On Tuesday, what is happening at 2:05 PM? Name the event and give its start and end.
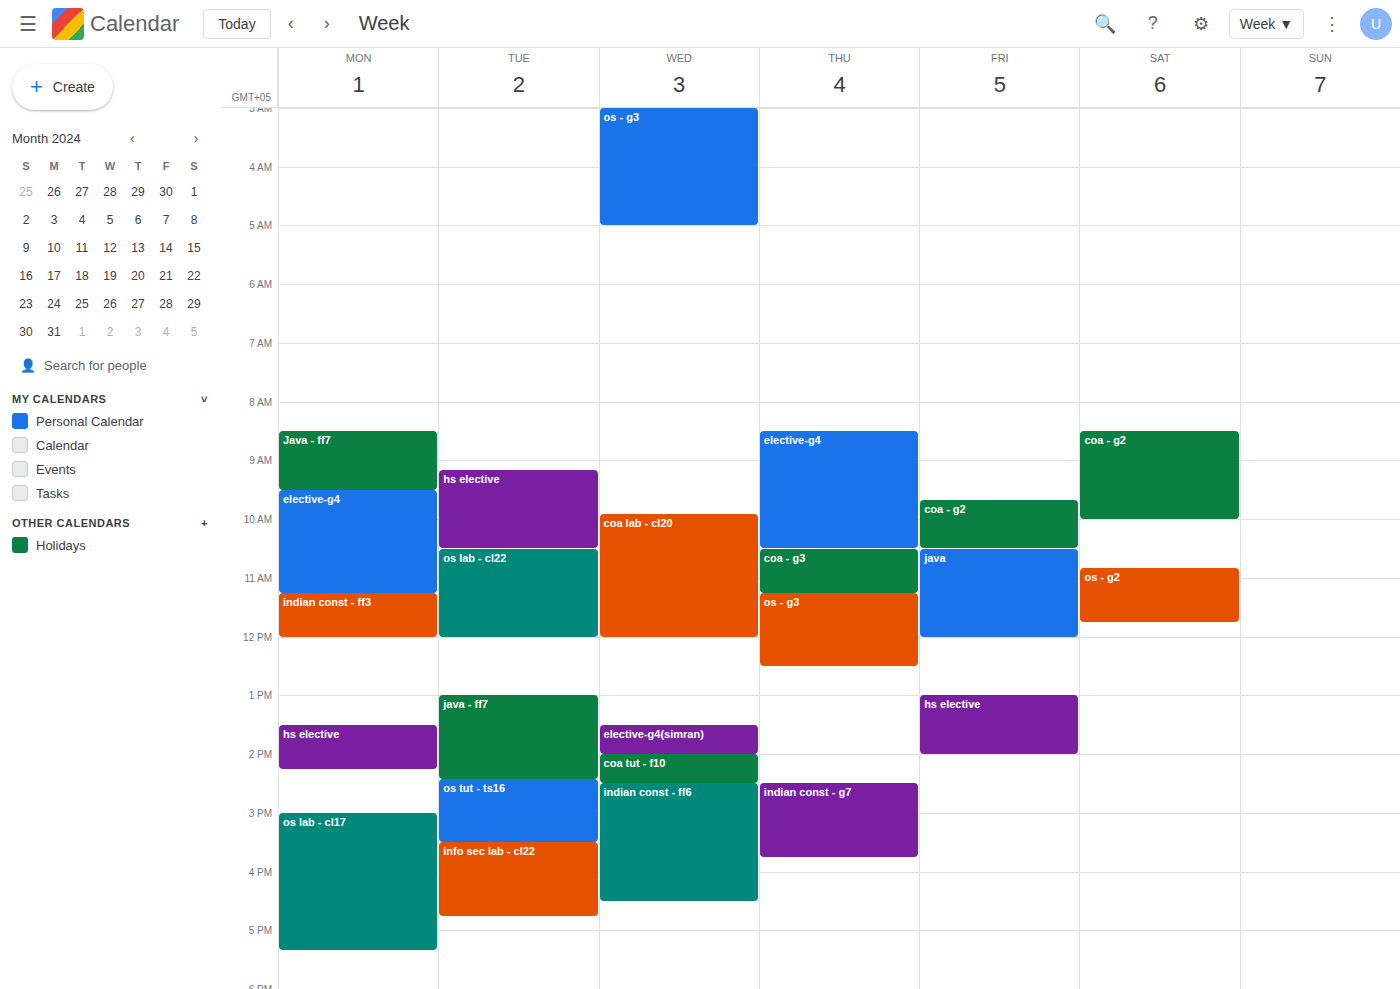
"java - ff7", 1:00 PM to 2:25 PM